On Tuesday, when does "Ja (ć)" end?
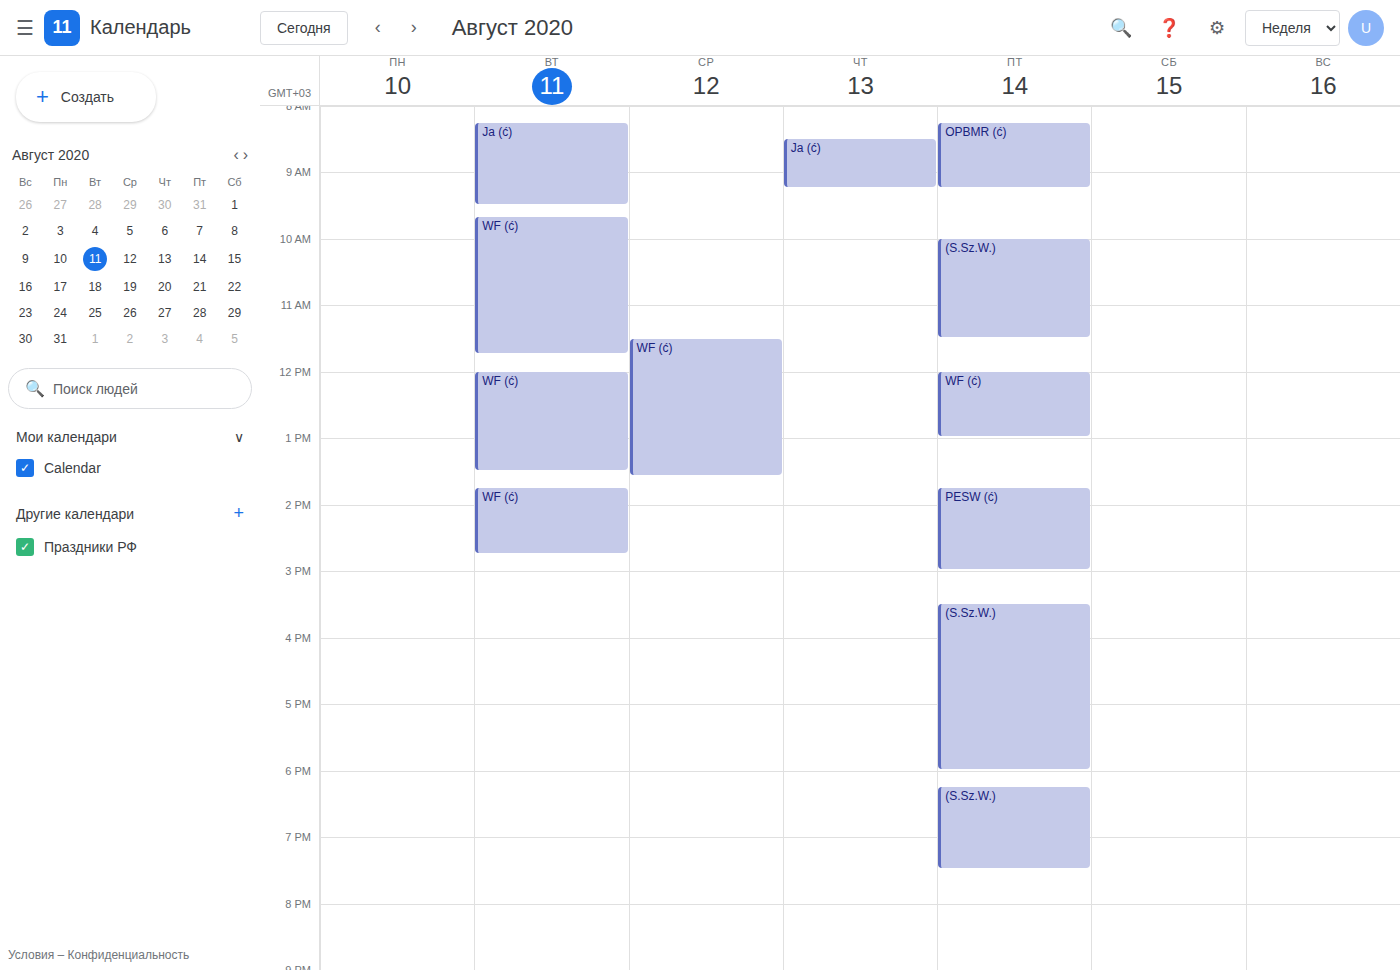
9:30 AM